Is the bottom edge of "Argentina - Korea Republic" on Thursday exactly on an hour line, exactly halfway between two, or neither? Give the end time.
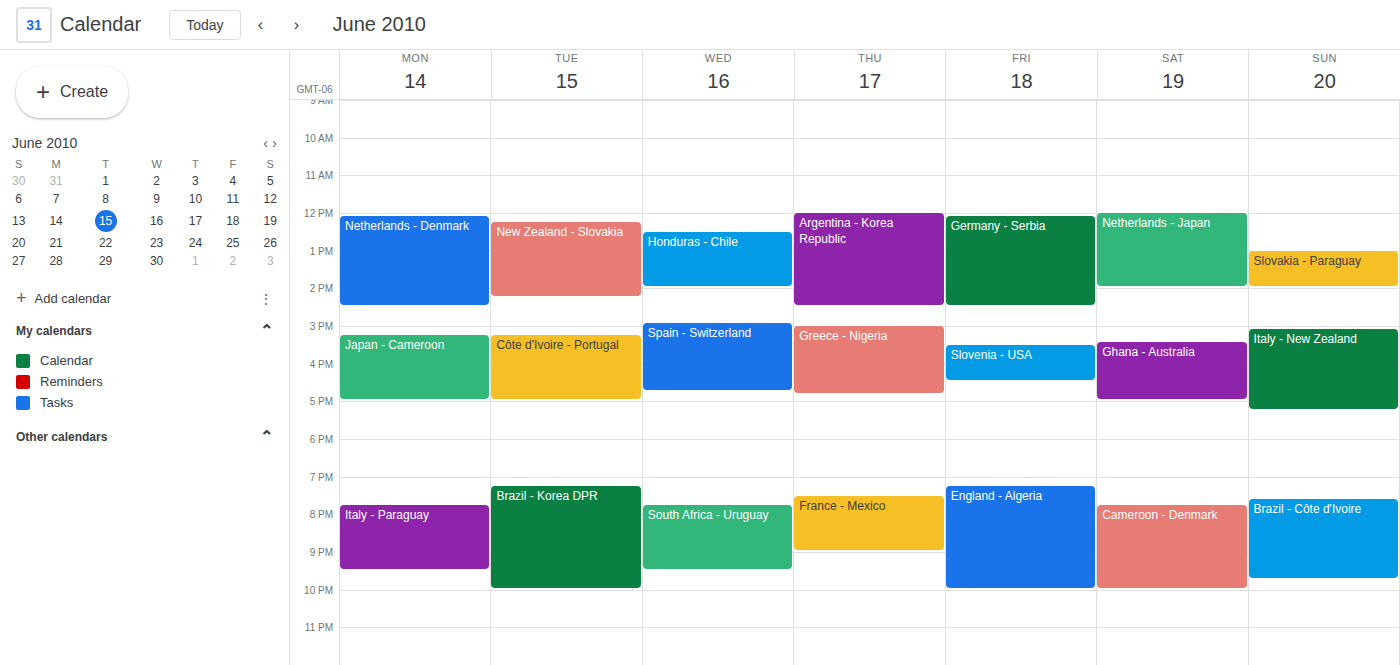
2:30 PM -- halfway between the 2 PM and 3 PM lines.